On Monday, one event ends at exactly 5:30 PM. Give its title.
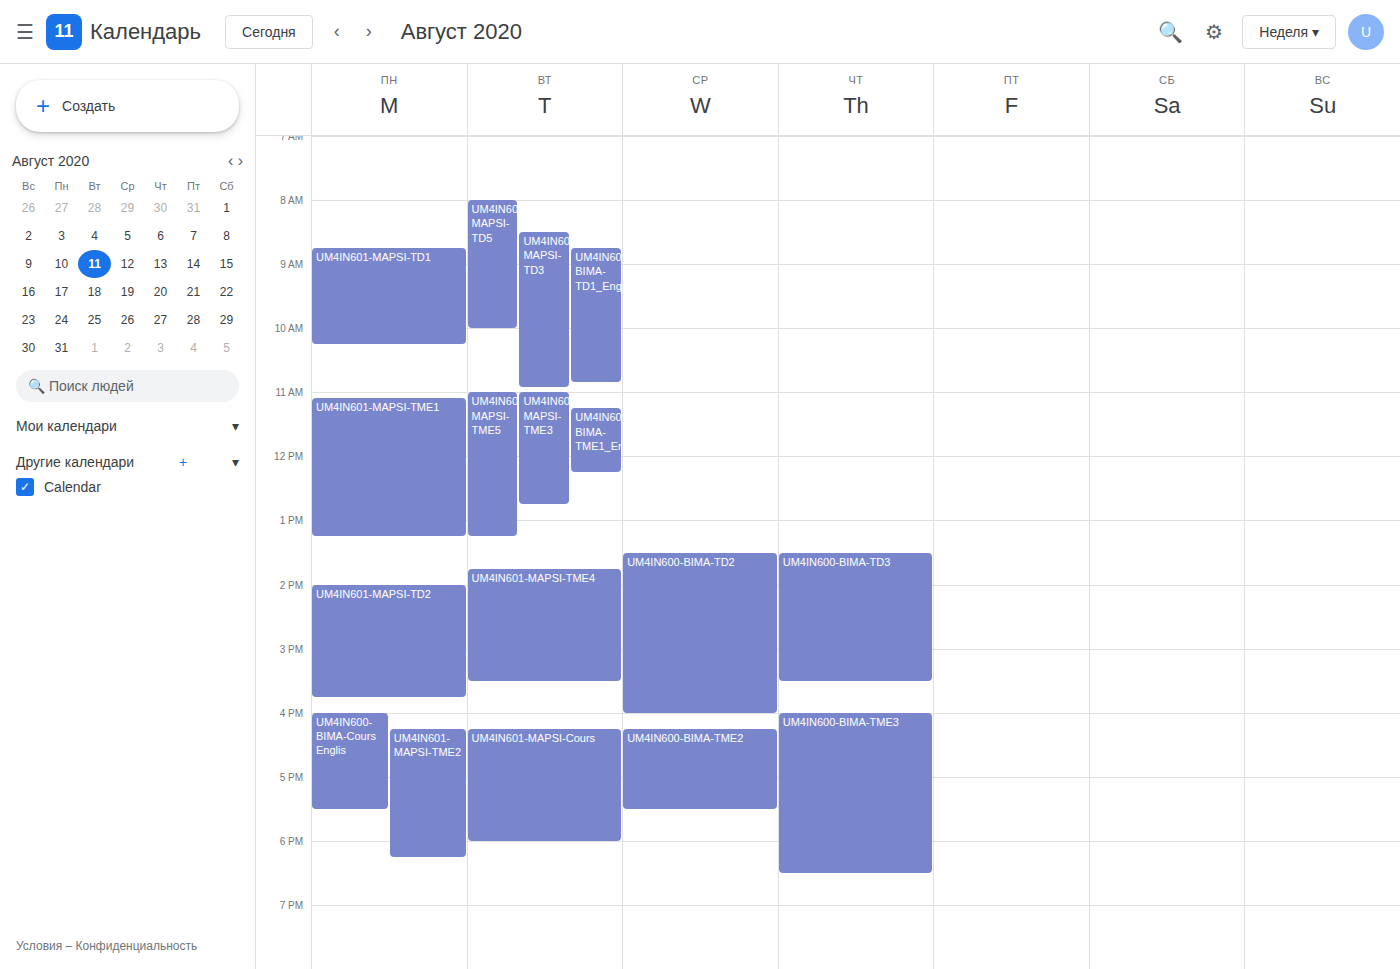
"UM4IN600-BIMA-Cours Englis"